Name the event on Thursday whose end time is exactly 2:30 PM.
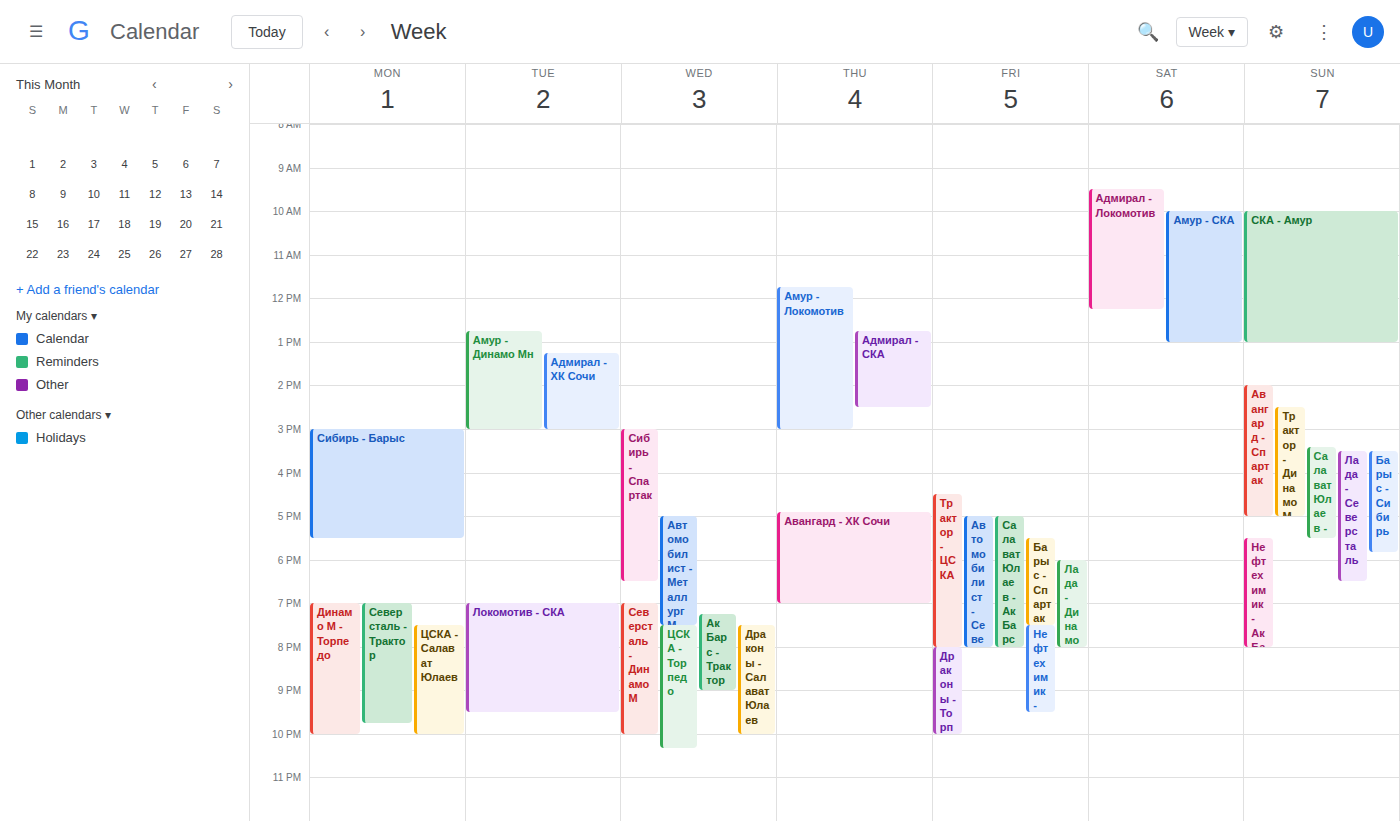
"Адмирал - СКА"